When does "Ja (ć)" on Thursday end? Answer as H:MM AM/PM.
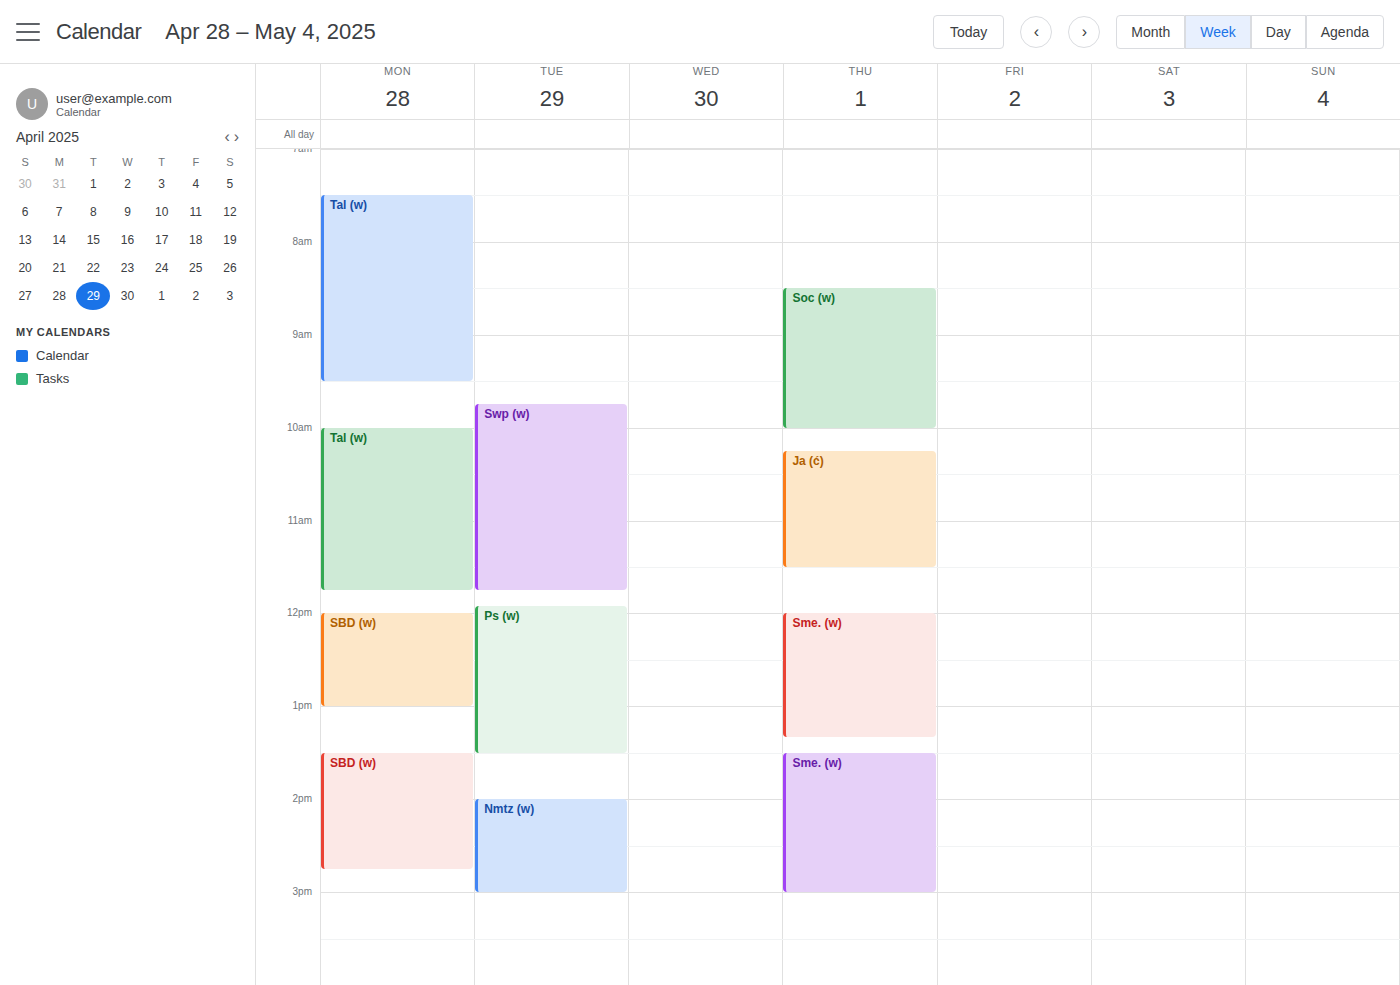
11:30 AM